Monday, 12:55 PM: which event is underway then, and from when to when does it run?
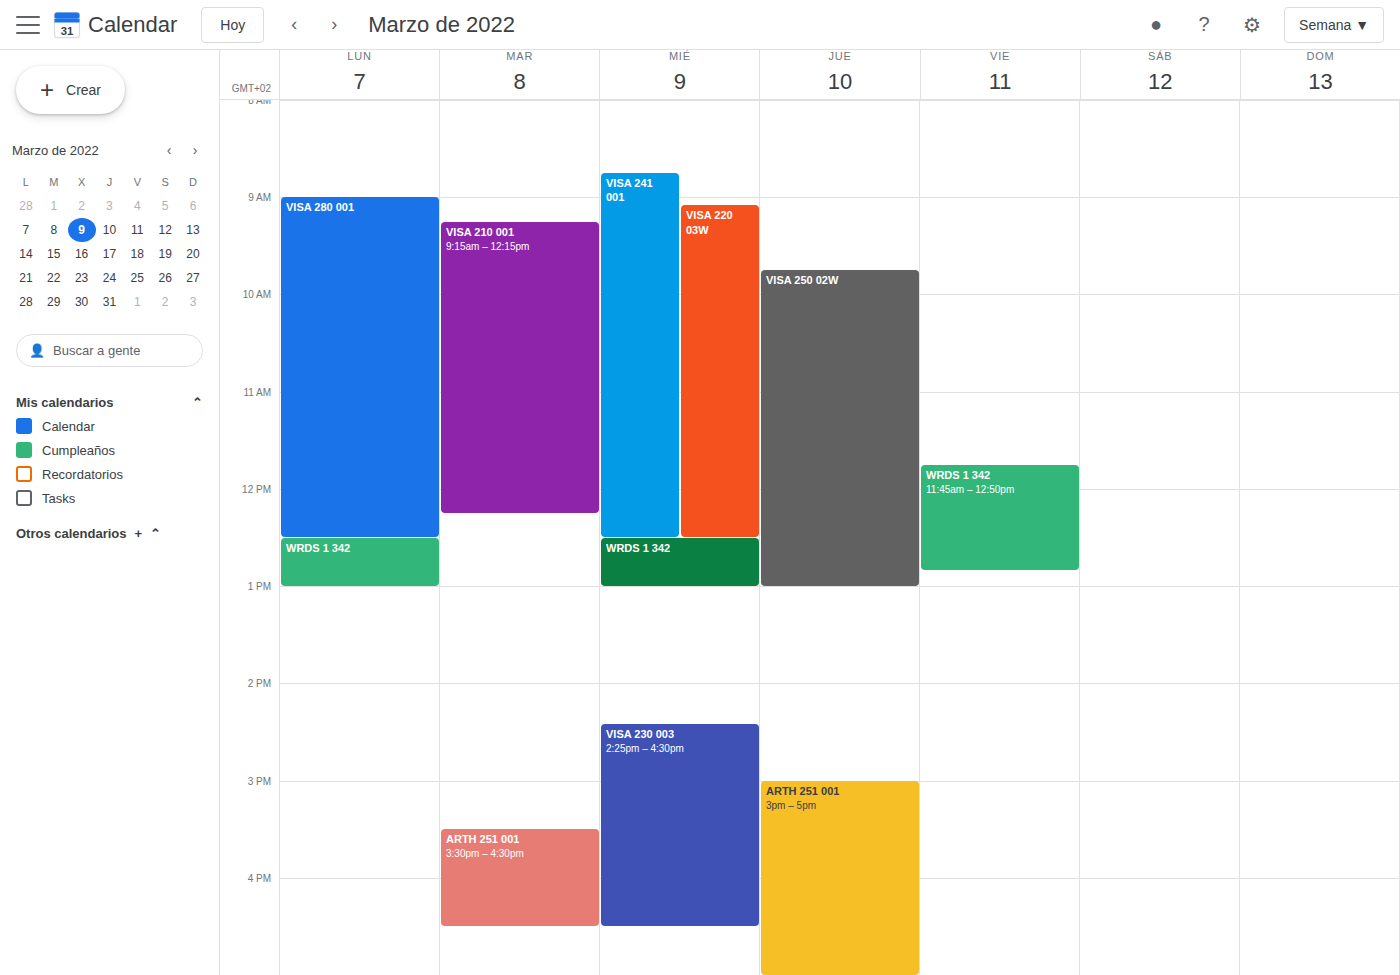
"WRDS 1 342", 12:30 PM to 1:00 PM